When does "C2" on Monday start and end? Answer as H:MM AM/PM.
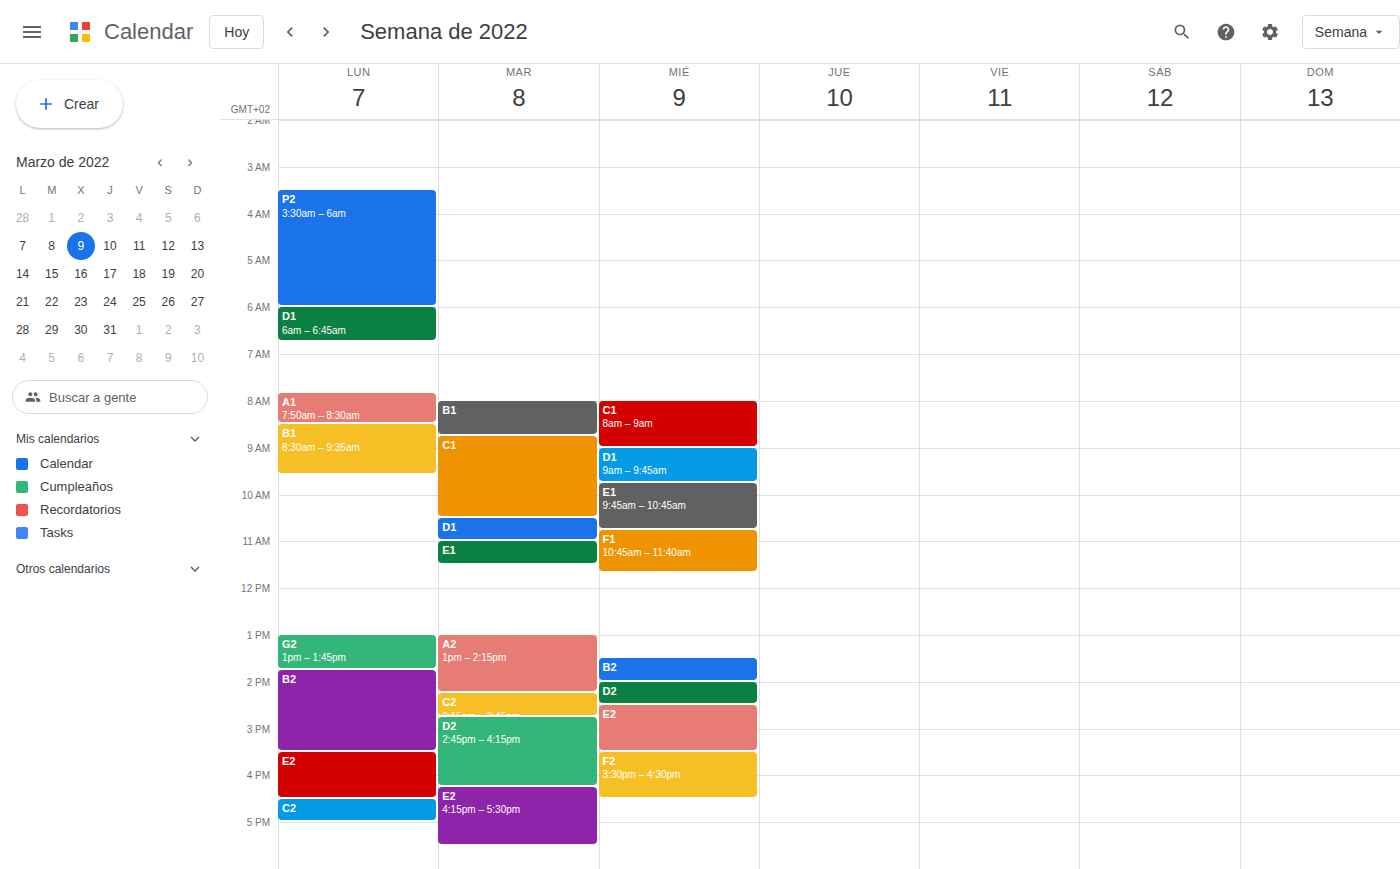
4:30 PM to 5:00 PM